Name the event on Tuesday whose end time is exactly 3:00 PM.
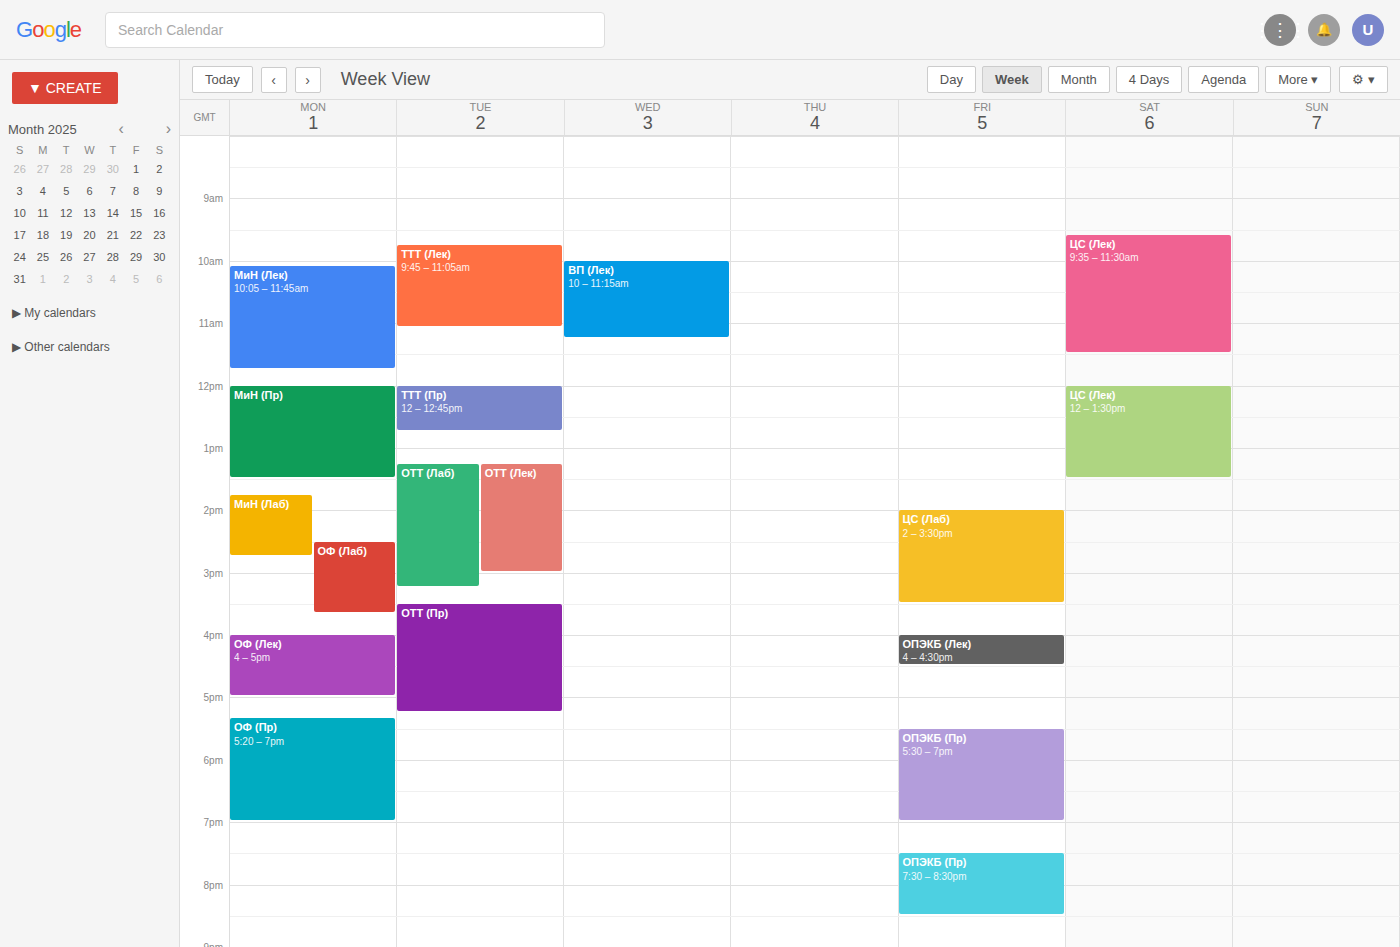
"ОТТ (Лек)"